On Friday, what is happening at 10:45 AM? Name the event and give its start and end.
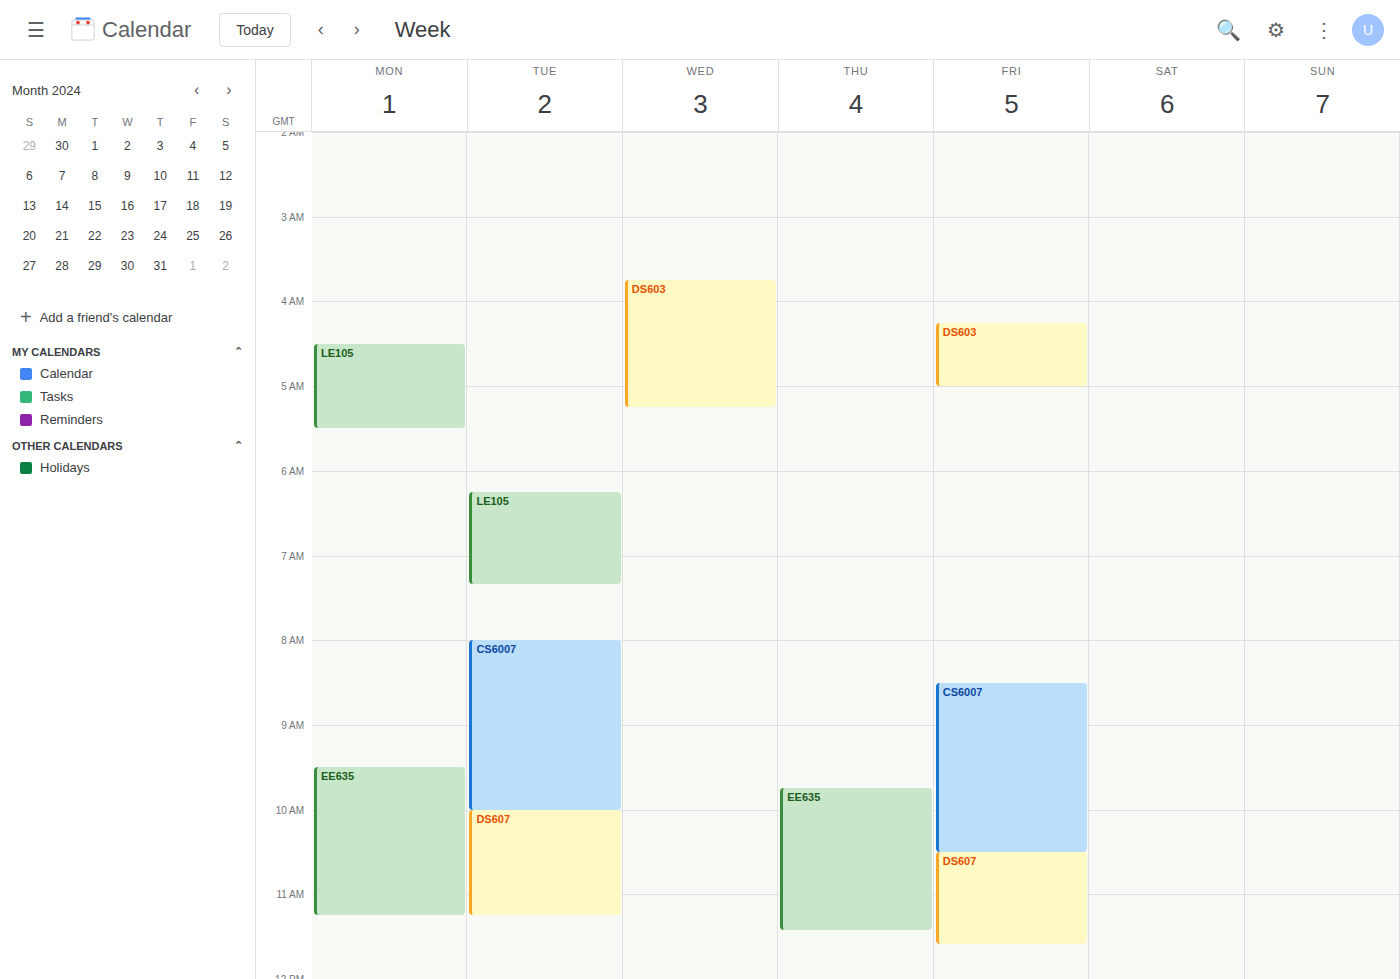
"DS607", 10:30 AM to 11:35 AM